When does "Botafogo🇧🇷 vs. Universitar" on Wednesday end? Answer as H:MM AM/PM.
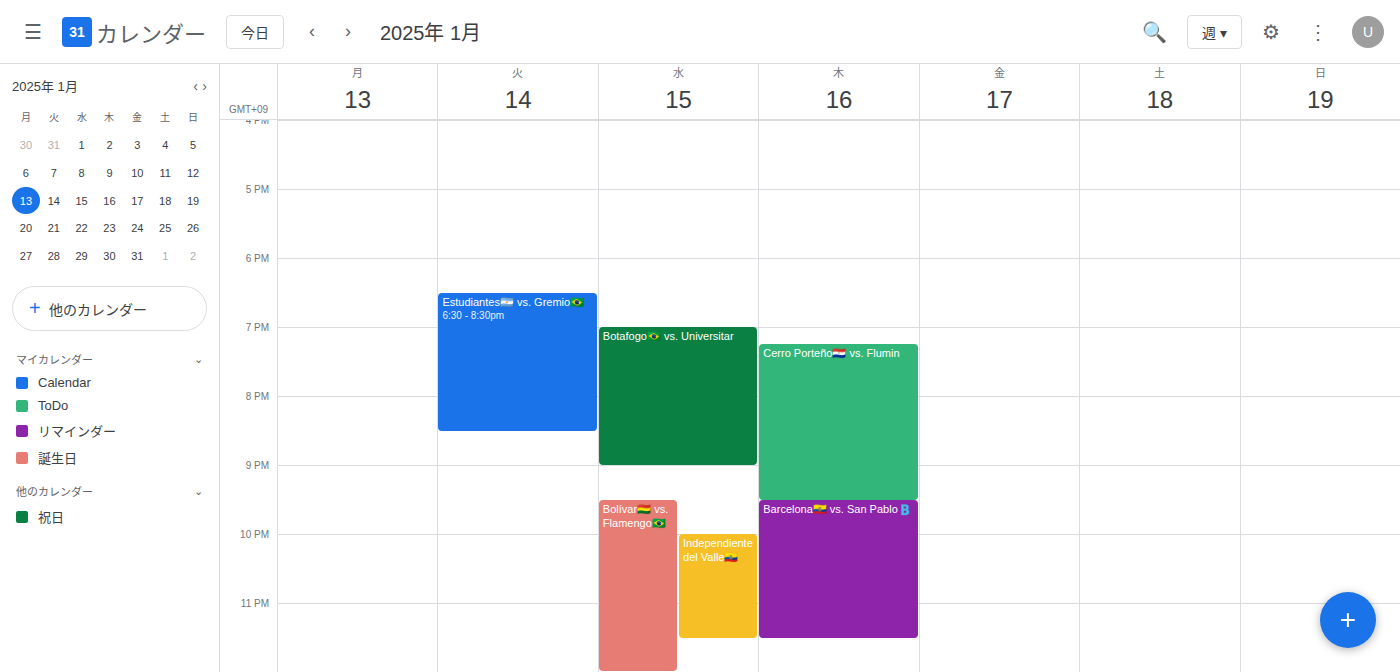
9:00 PM